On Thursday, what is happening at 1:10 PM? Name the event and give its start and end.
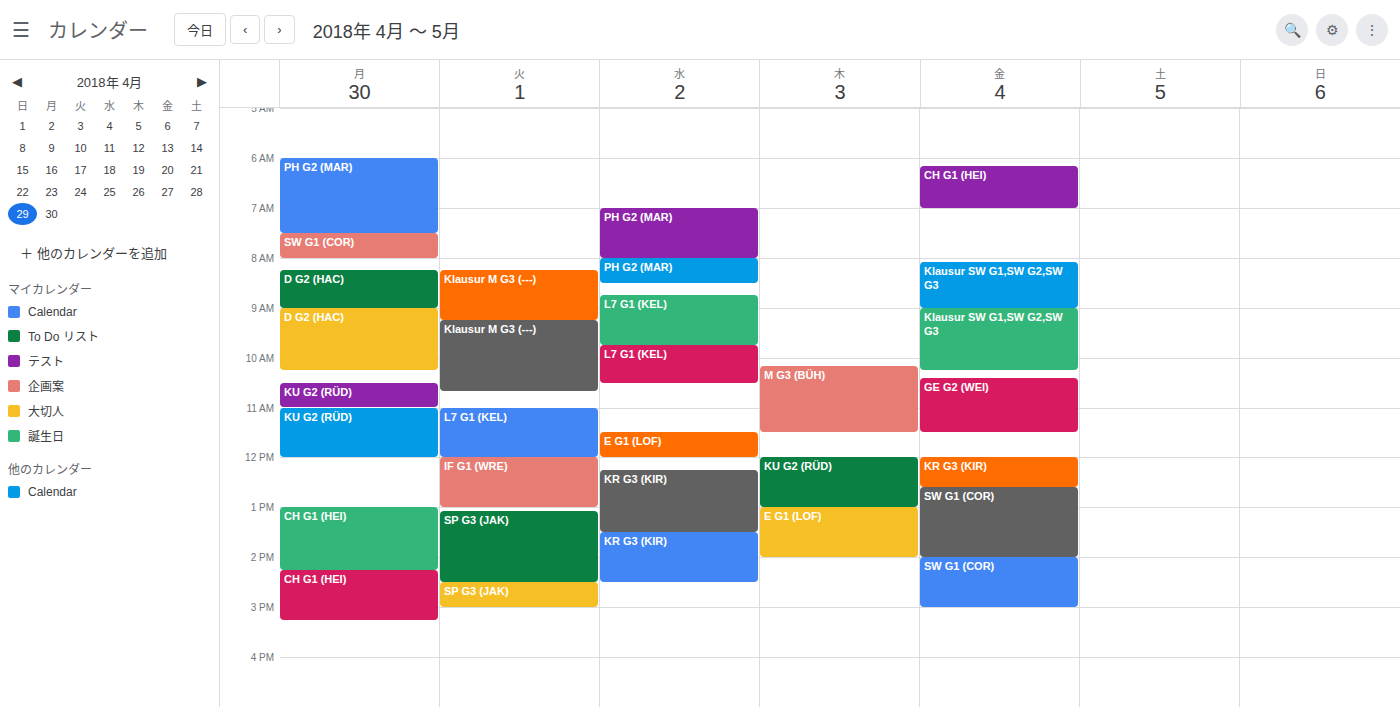
"E G1 (LOF)", 1:00 PM to 2:00 PM